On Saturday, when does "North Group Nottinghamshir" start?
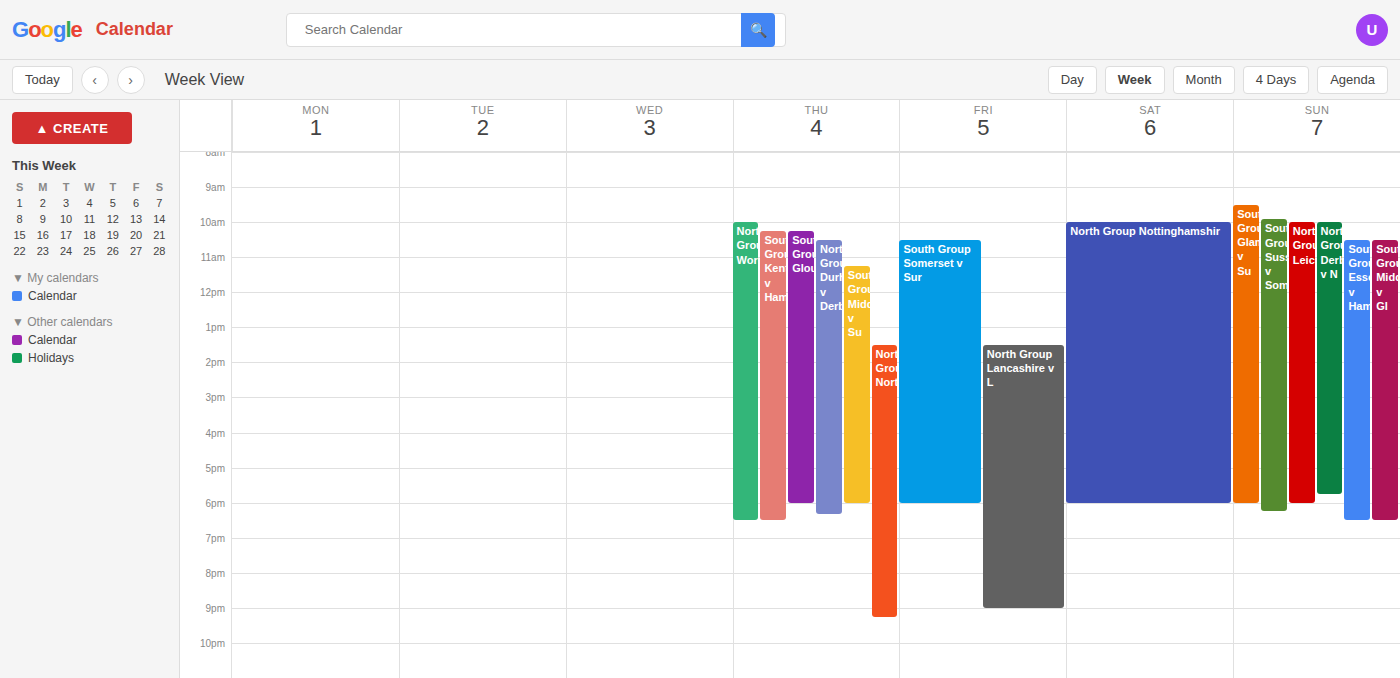
10:00 AM